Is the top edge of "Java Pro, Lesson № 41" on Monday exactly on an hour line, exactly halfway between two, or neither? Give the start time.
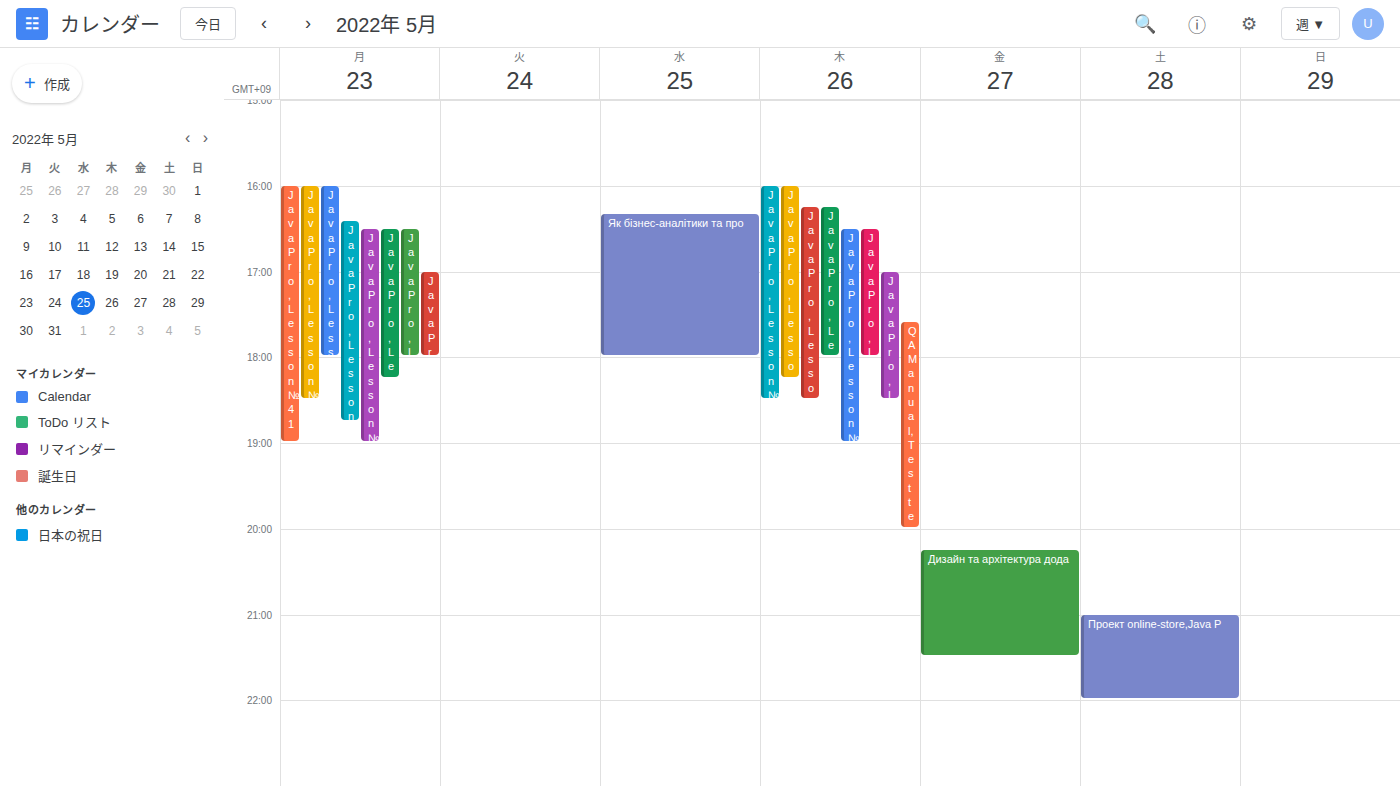
4:00 PM -- exactly on the 4 PM line.